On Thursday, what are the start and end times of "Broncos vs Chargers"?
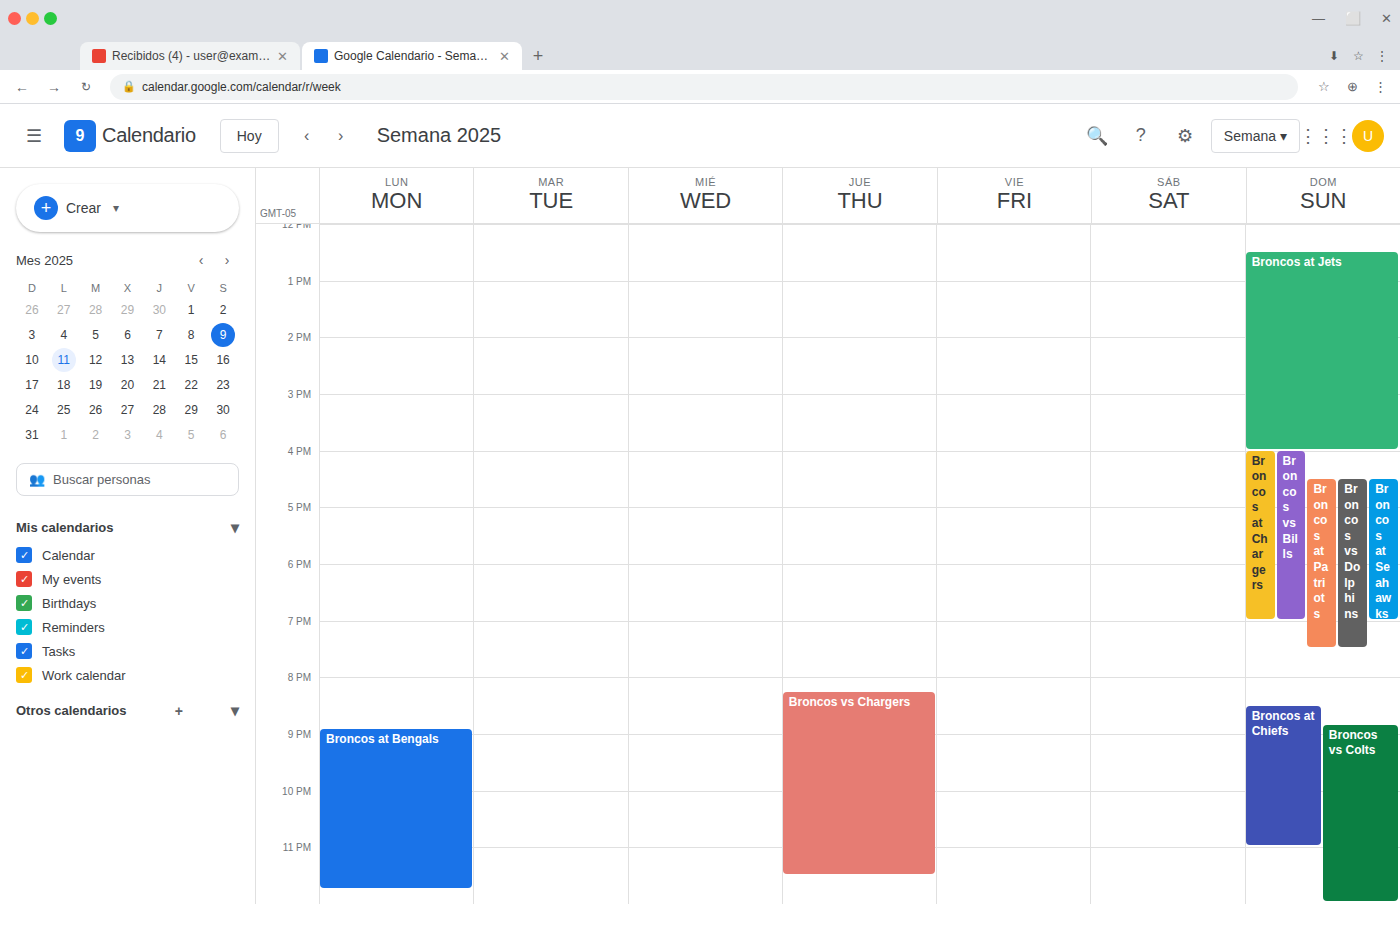
8:15 PM to 11:30 PM